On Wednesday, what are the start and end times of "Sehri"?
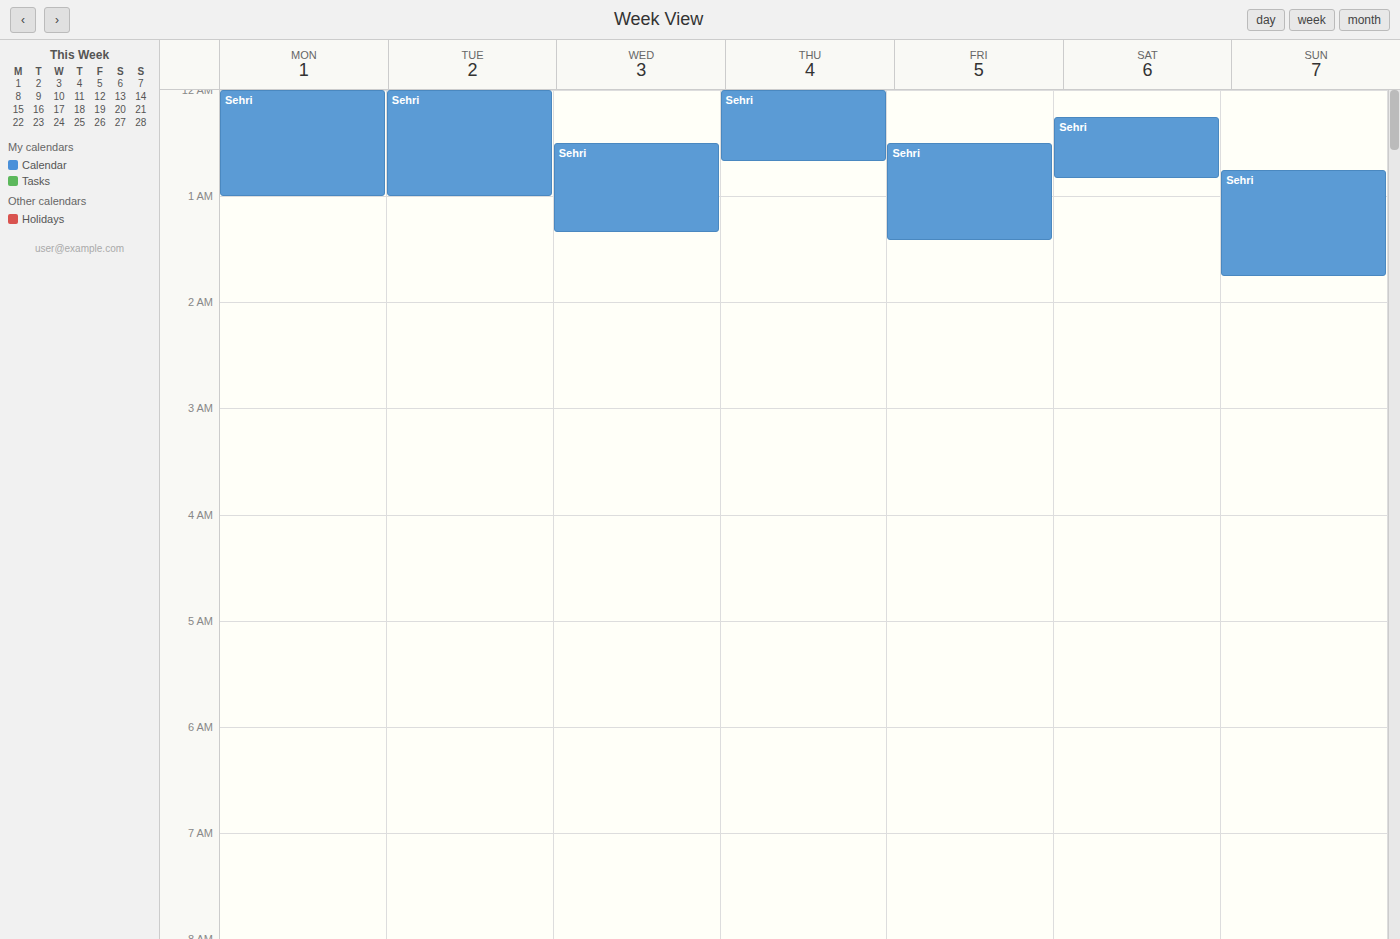
12:30 AM to 1:20 AM